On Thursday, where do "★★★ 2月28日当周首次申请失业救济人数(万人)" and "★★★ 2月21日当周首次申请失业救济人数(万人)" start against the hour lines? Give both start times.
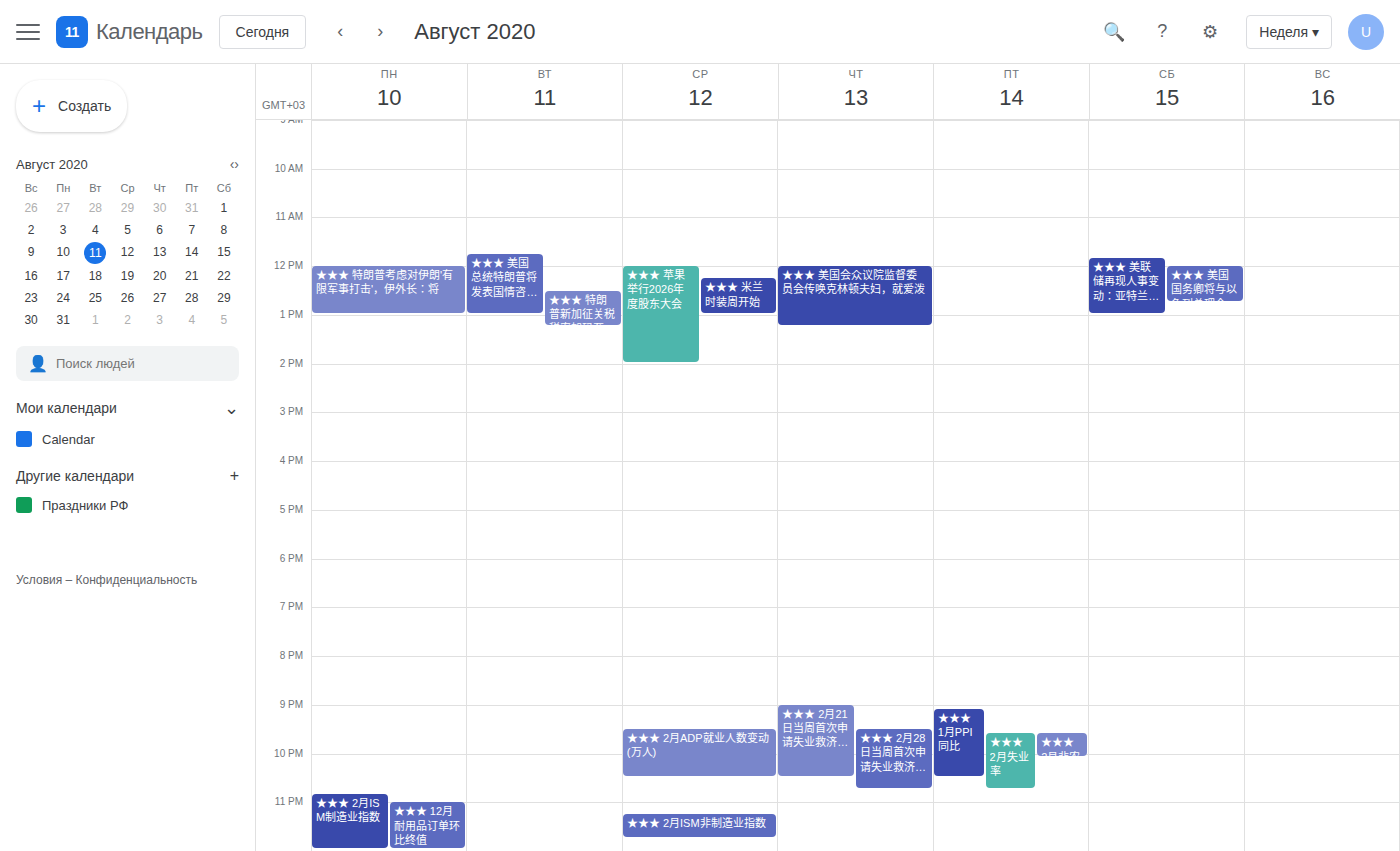
"★★★ 2月28日当周首次申请失业救济人数(万人)": 21:30, halfway between the 21:00 and 22:00 lines. "★★★ 2月21日当周首次申请失业救济人数(万人)": 21:00, exactly on the 21:00 line.